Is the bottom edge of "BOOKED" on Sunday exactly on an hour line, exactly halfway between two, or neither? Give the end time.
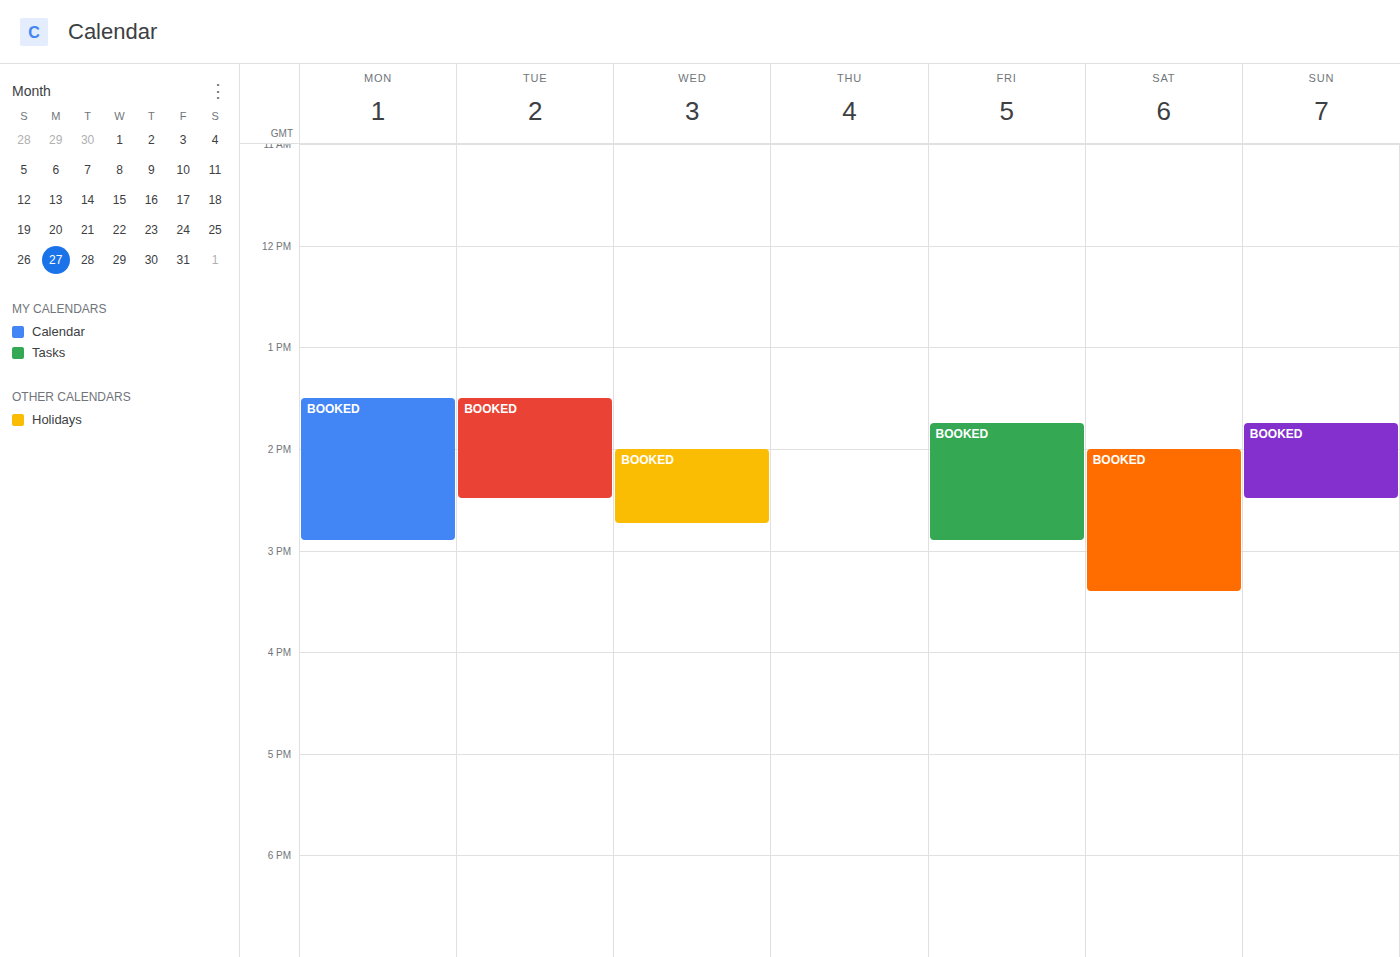
14:30 -- halfway between the 14:00 and 15:00 lines.